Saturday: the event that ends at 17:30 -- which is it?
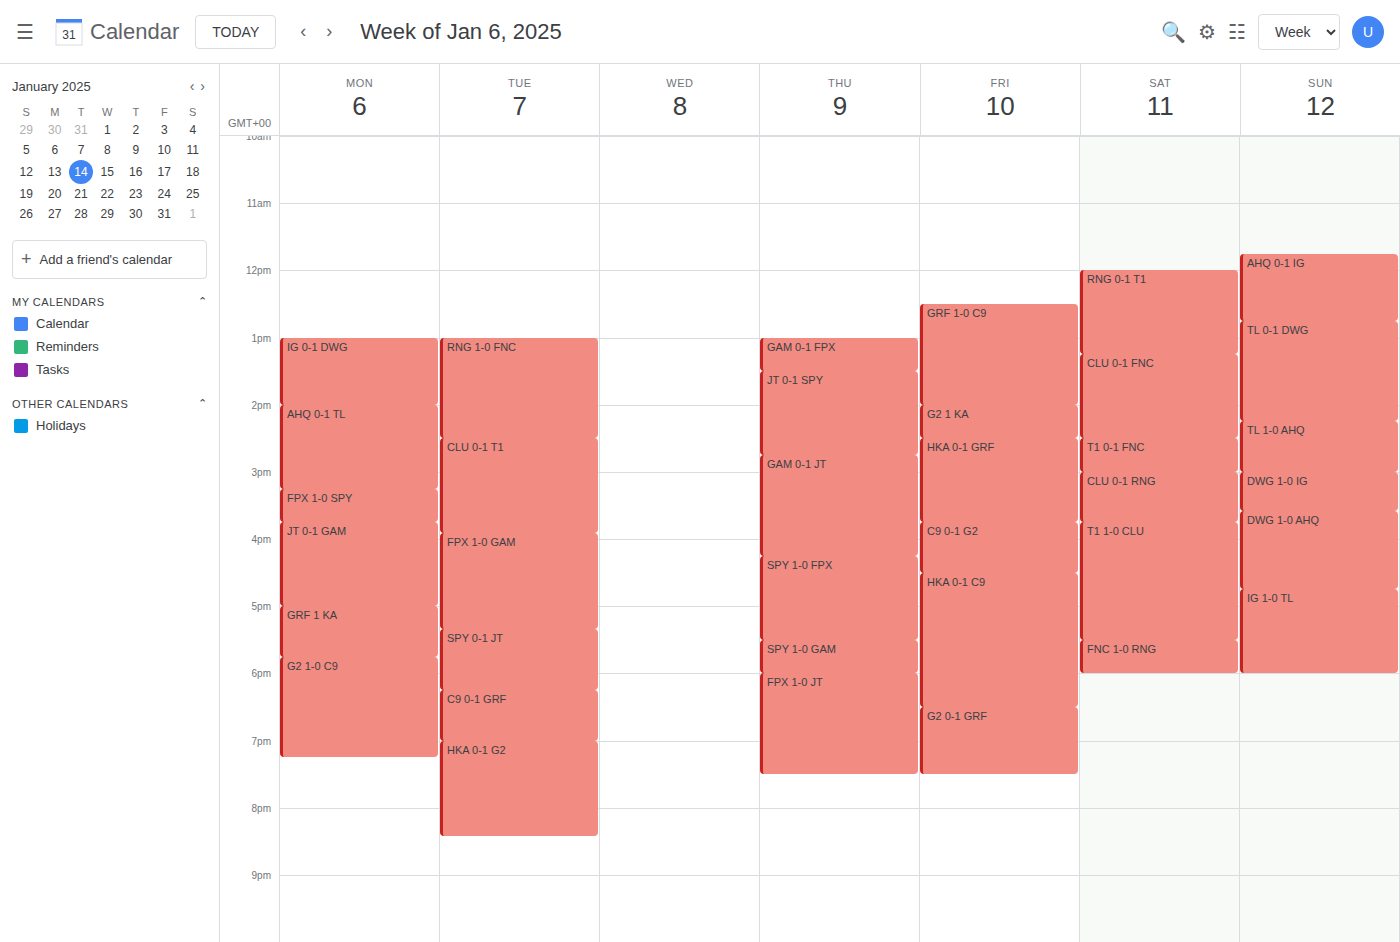
"T1 1-0 CLU"